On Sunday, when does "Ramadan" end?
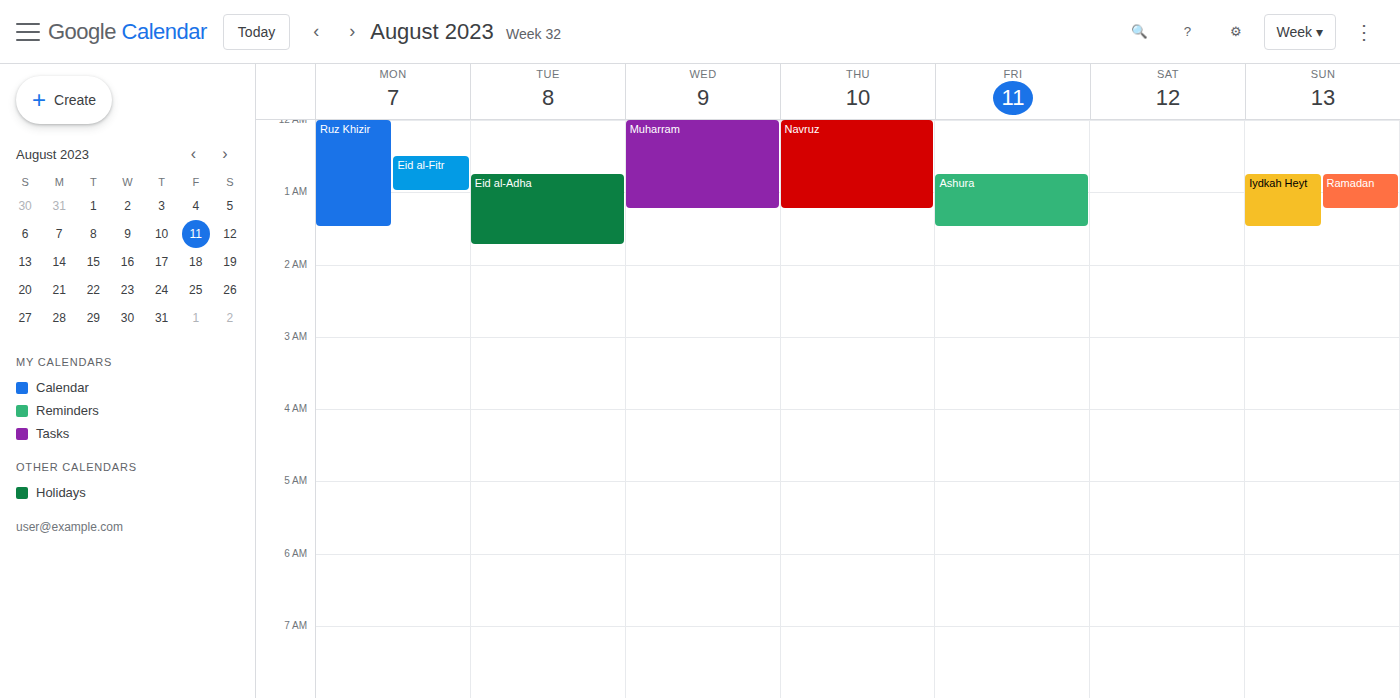
1:15 AM